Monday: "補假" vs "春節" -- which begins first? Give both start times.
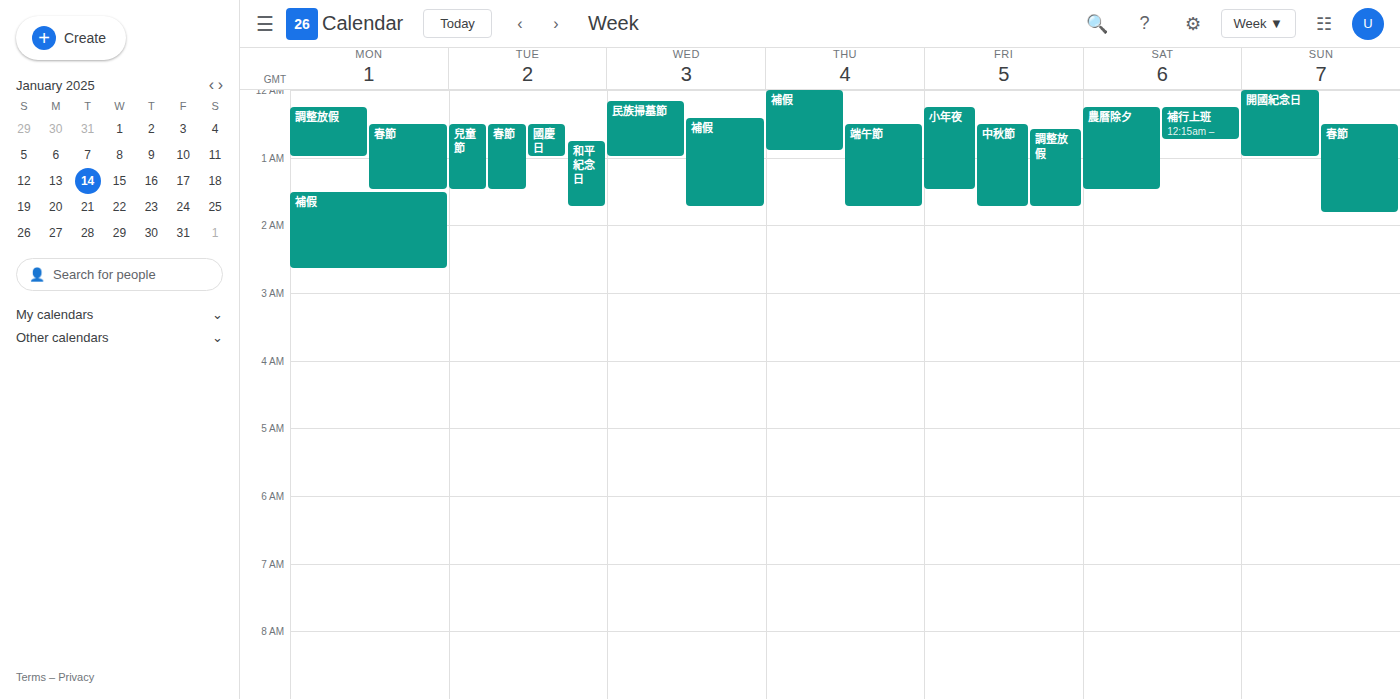
"春節" 12:30 AM; "補假" 1:30 AM.